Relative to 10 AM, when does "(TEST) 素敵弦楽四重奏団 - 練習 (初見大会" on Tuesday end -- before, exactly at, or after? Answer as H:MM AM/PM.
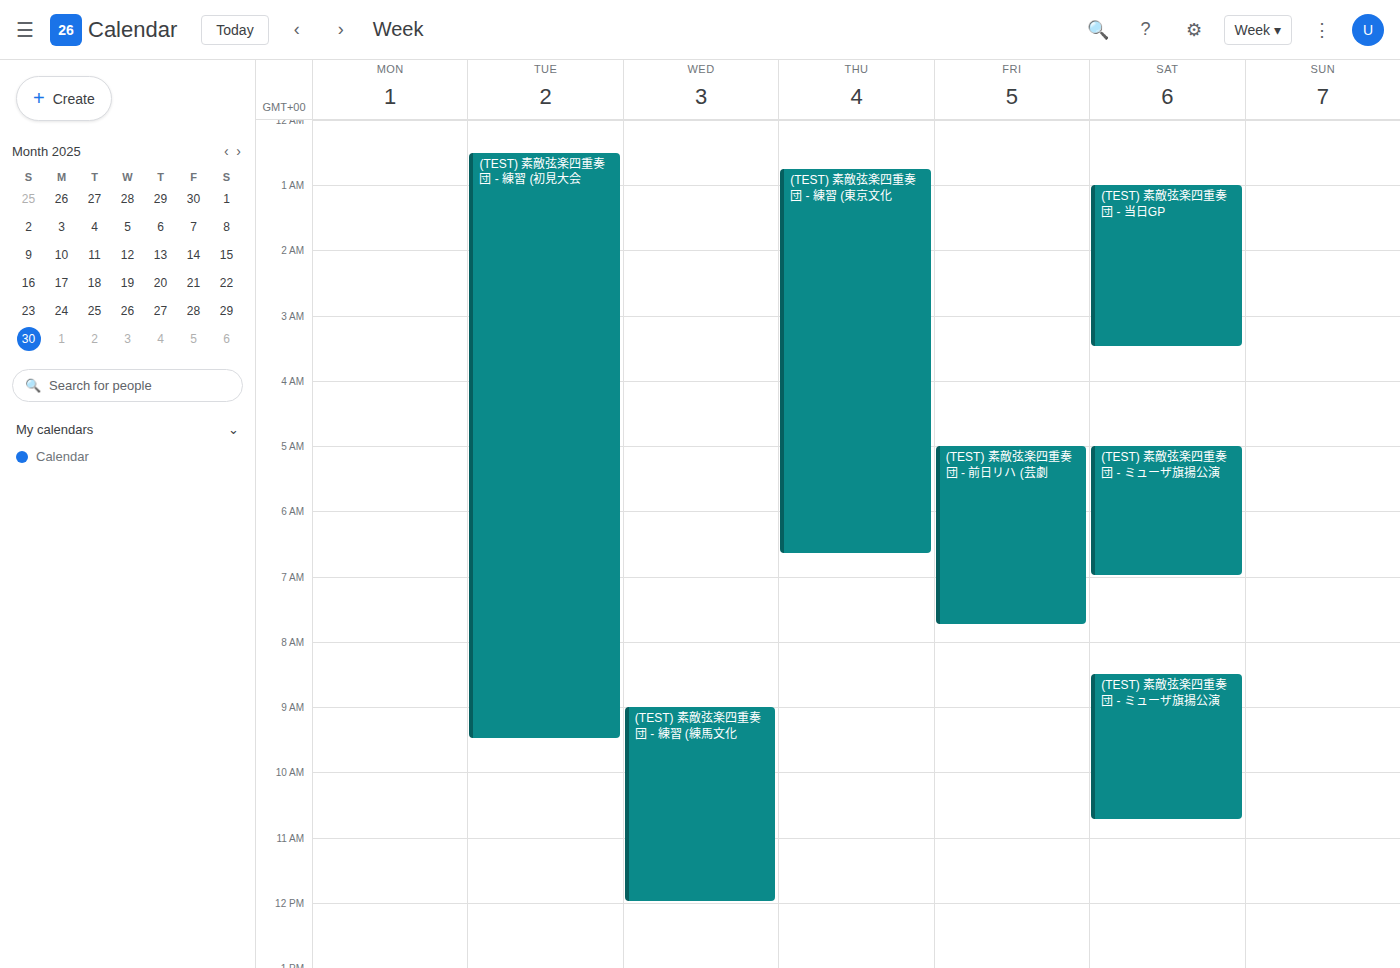
9:30 AM -- before 10 AM, 30 minutes above the 10 AM line.